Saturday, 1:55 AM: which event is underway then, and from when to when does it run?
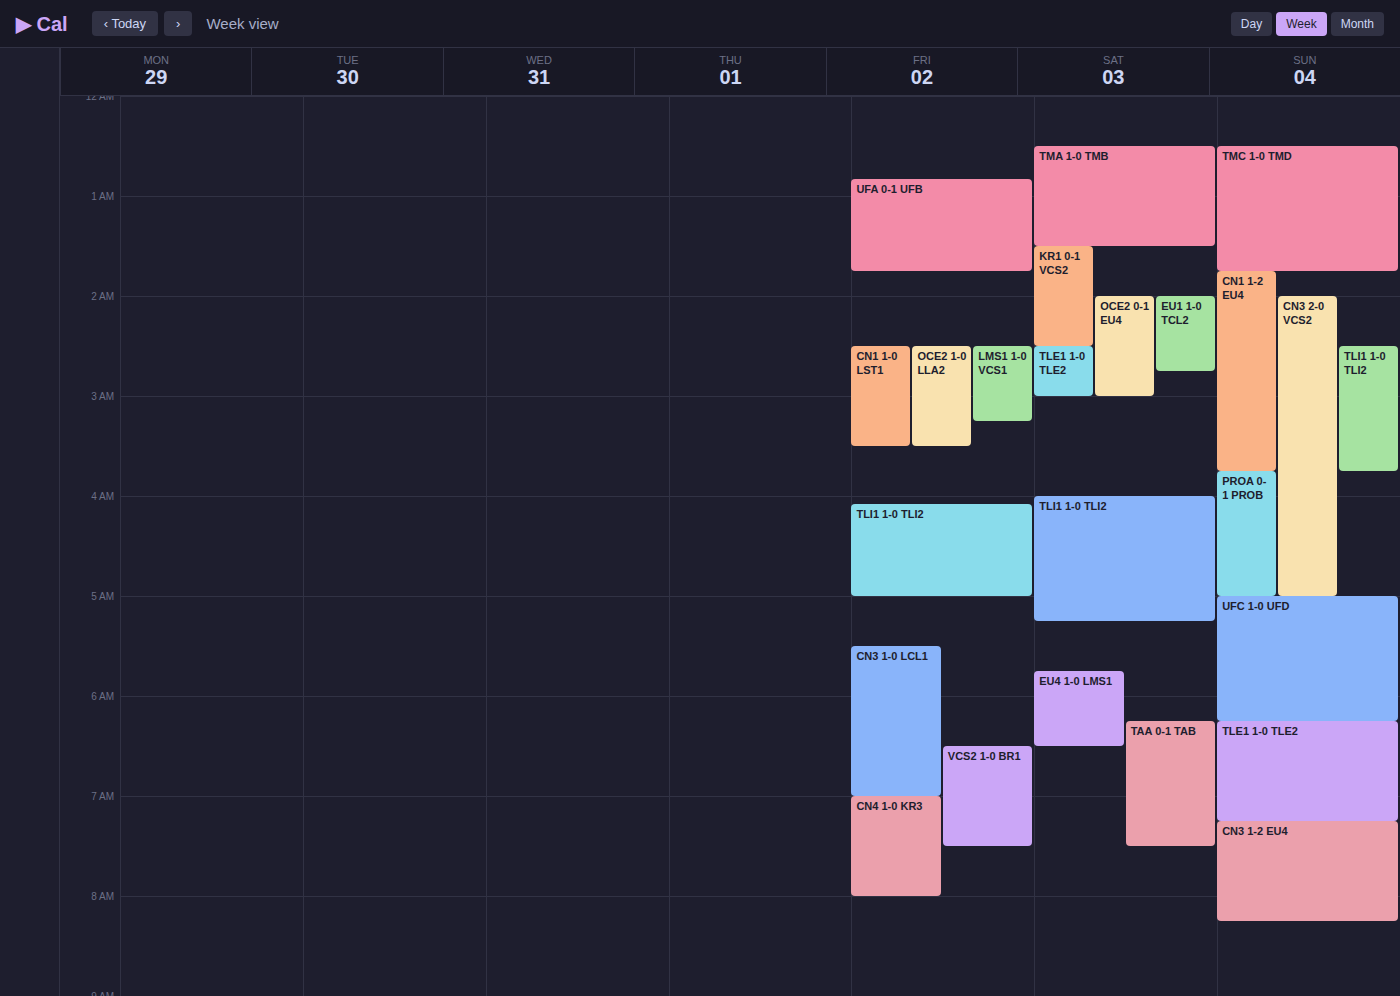
"KR1 0-1 VCS2", 1:30 AM to 2:30 AM